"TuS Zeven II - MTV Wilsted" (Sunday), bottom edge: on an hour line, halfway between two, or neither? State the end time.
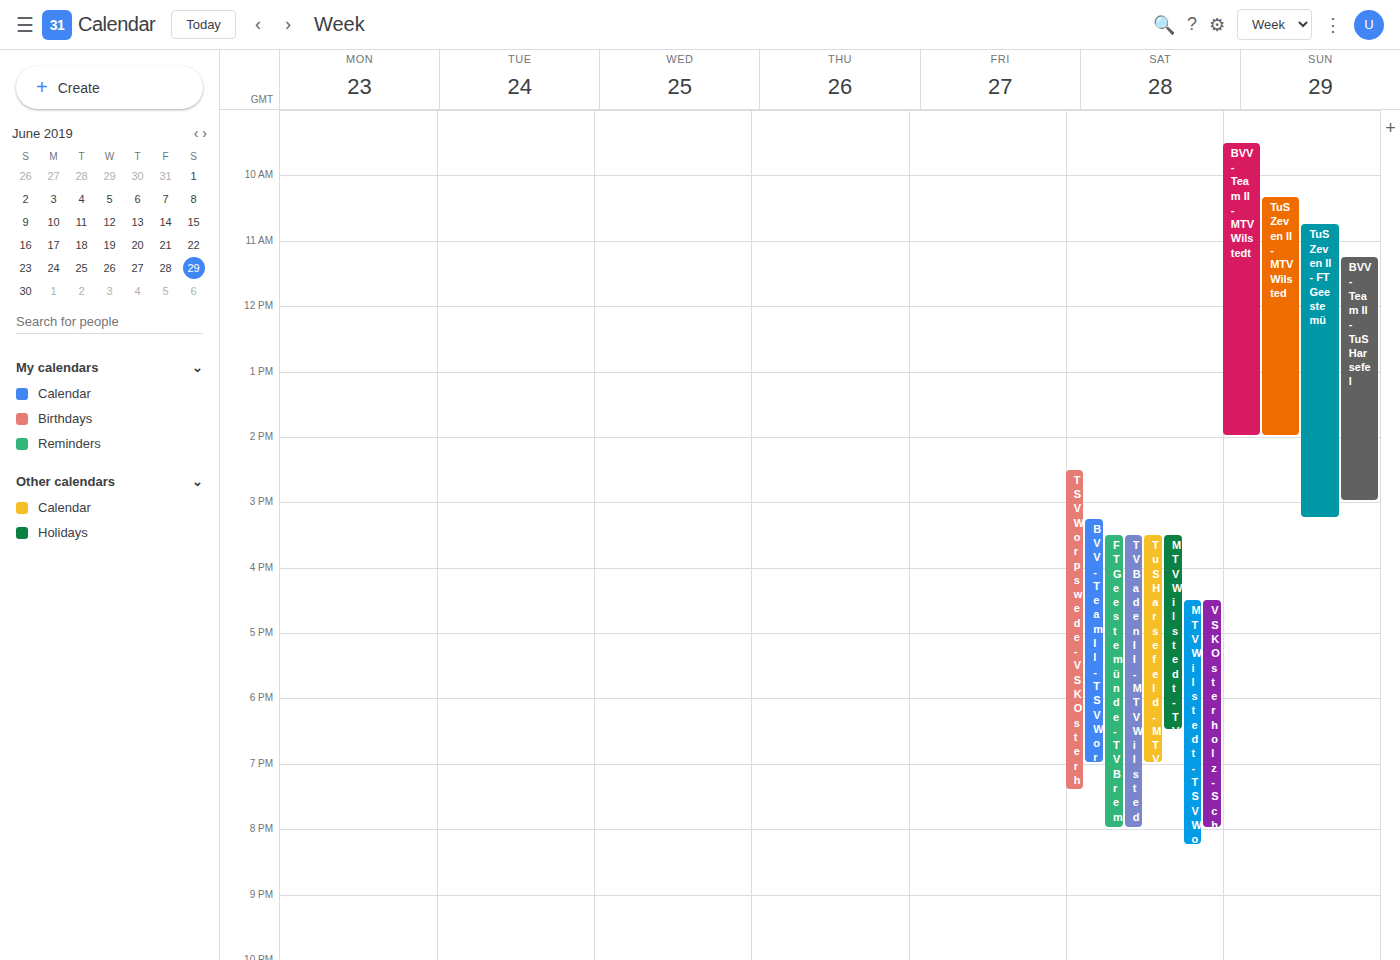
2:00 PM -- exactly on the 2 PM line.